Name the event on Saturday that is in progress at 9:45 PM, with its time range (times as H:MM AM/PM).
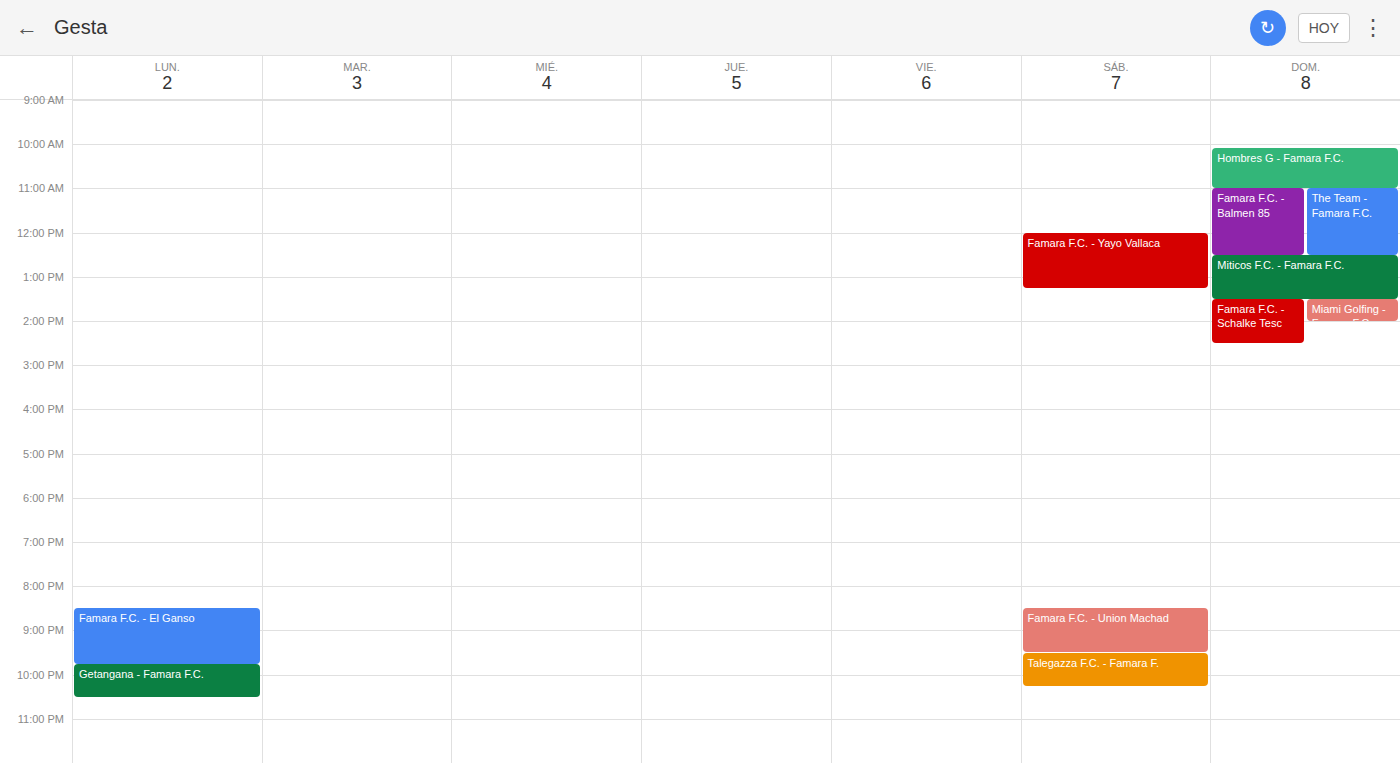
"Talegazza F.C. - Famara F.", 9:30 PM to 10:15 PM